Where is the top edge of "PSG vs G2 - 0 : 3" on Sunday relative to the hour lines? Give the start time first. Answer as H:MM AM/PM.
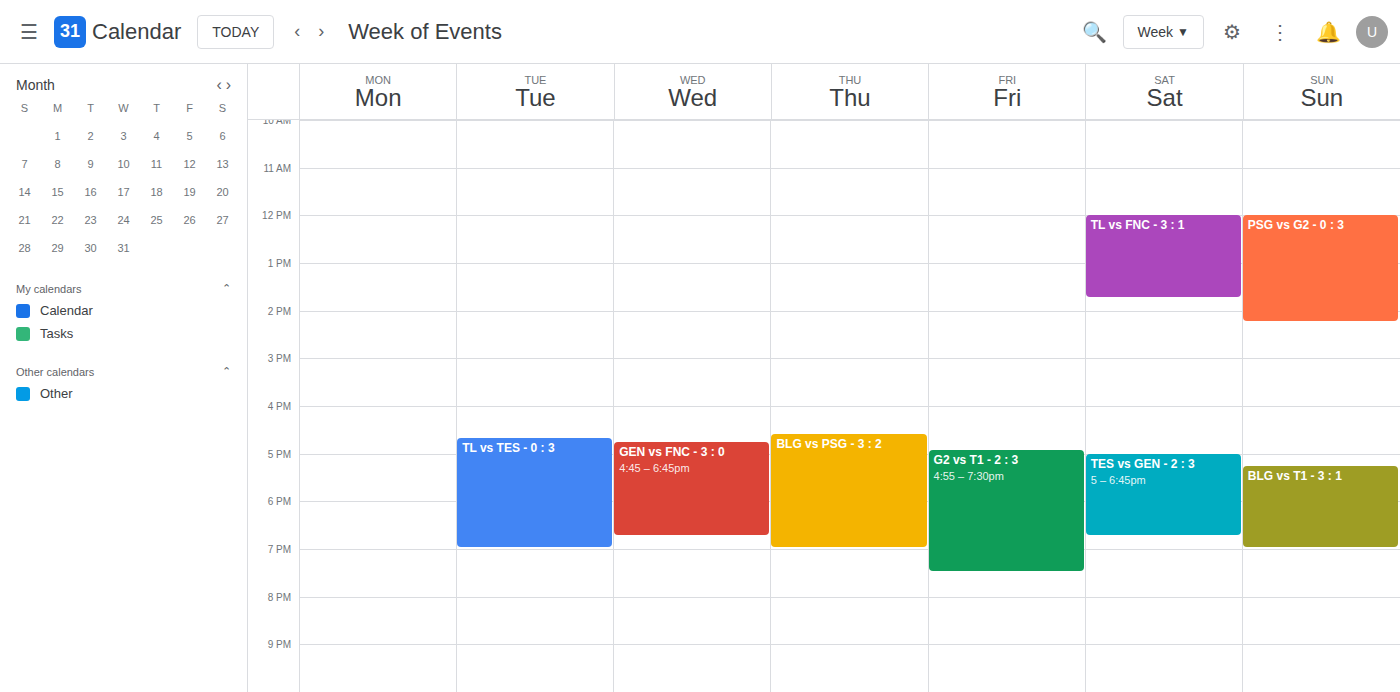
12:00 PM -- exactly on the 12 PM line.